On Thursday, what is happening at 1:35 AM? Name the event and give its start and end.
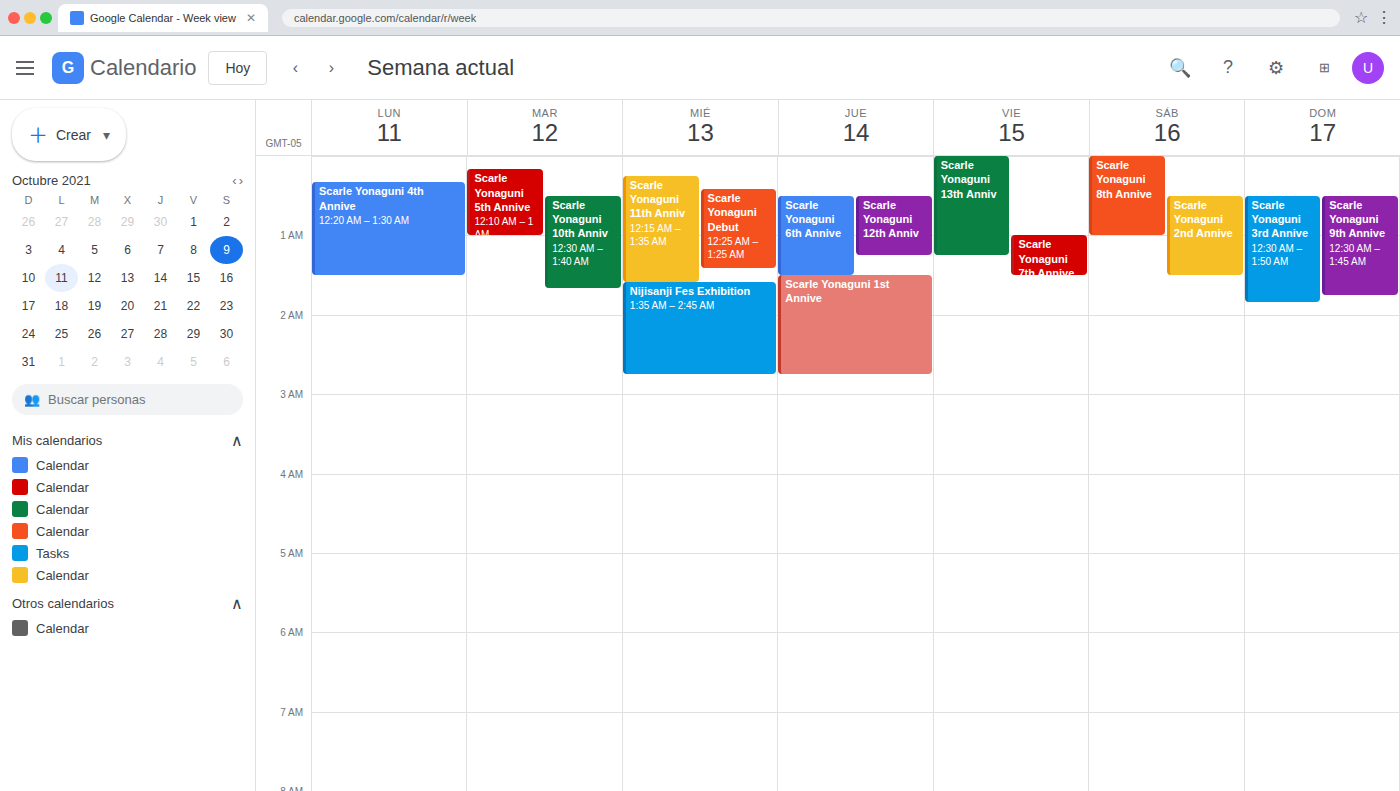
"Scarle Yonaguni 1st Annive", 1:30 AM to 2:45 AM